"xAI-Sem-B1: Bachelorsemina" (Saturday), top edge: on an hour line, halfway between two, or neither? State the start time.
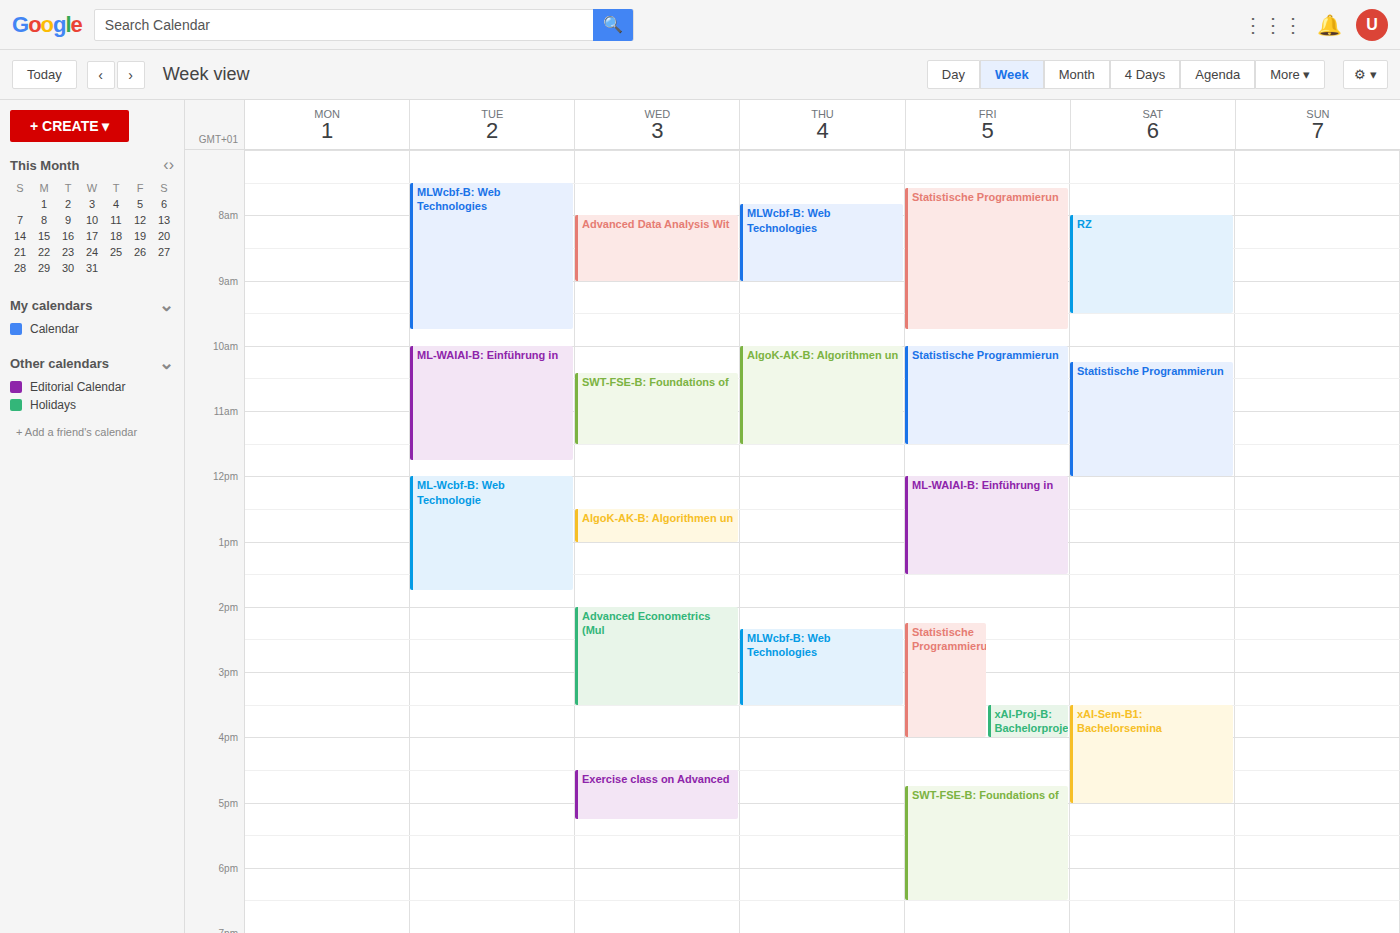
3:30 PM -- halfway between the 3 PM and 4 PM lines.